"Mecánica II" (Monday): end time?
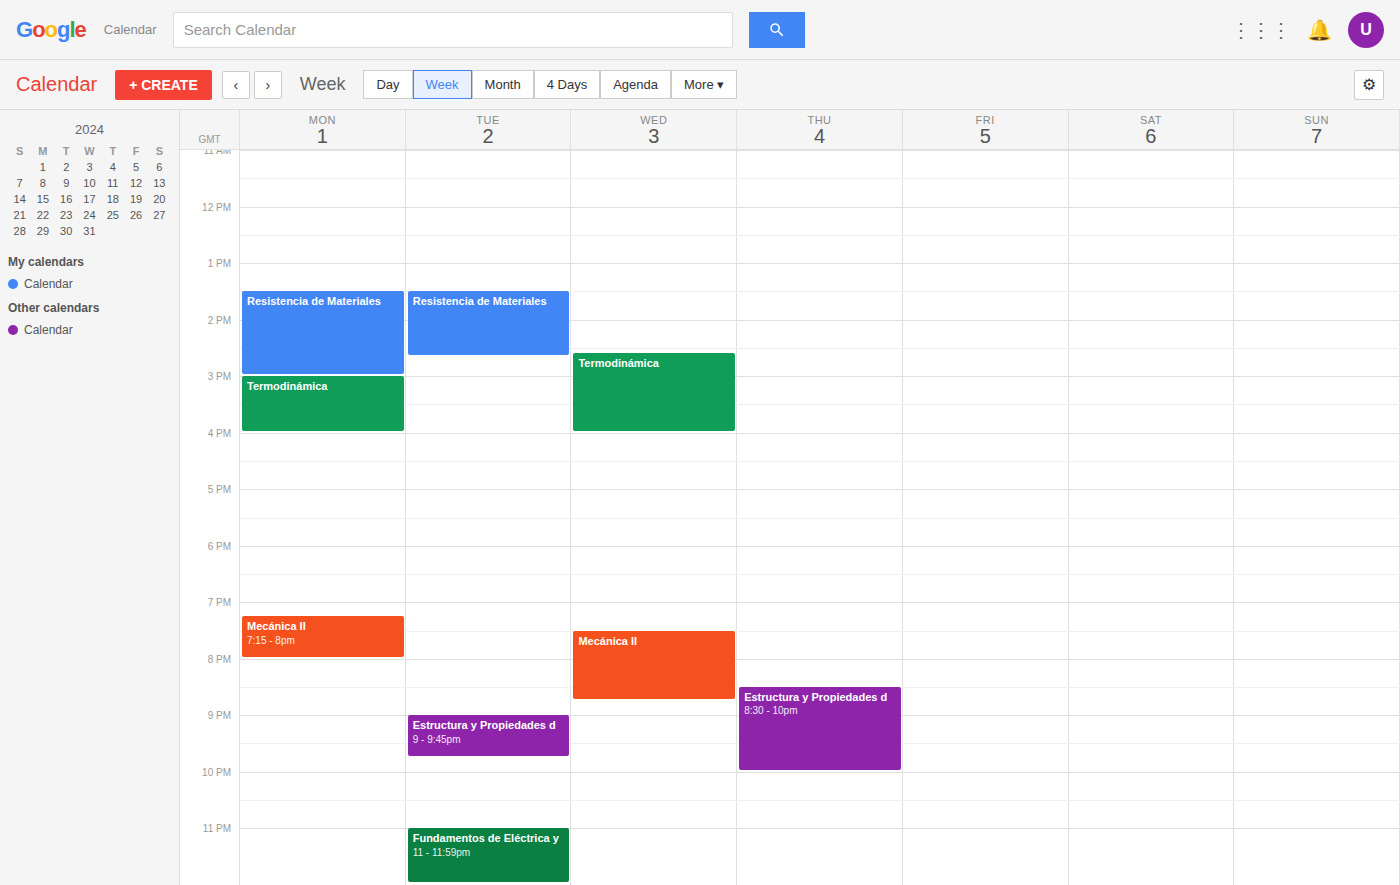
20:00